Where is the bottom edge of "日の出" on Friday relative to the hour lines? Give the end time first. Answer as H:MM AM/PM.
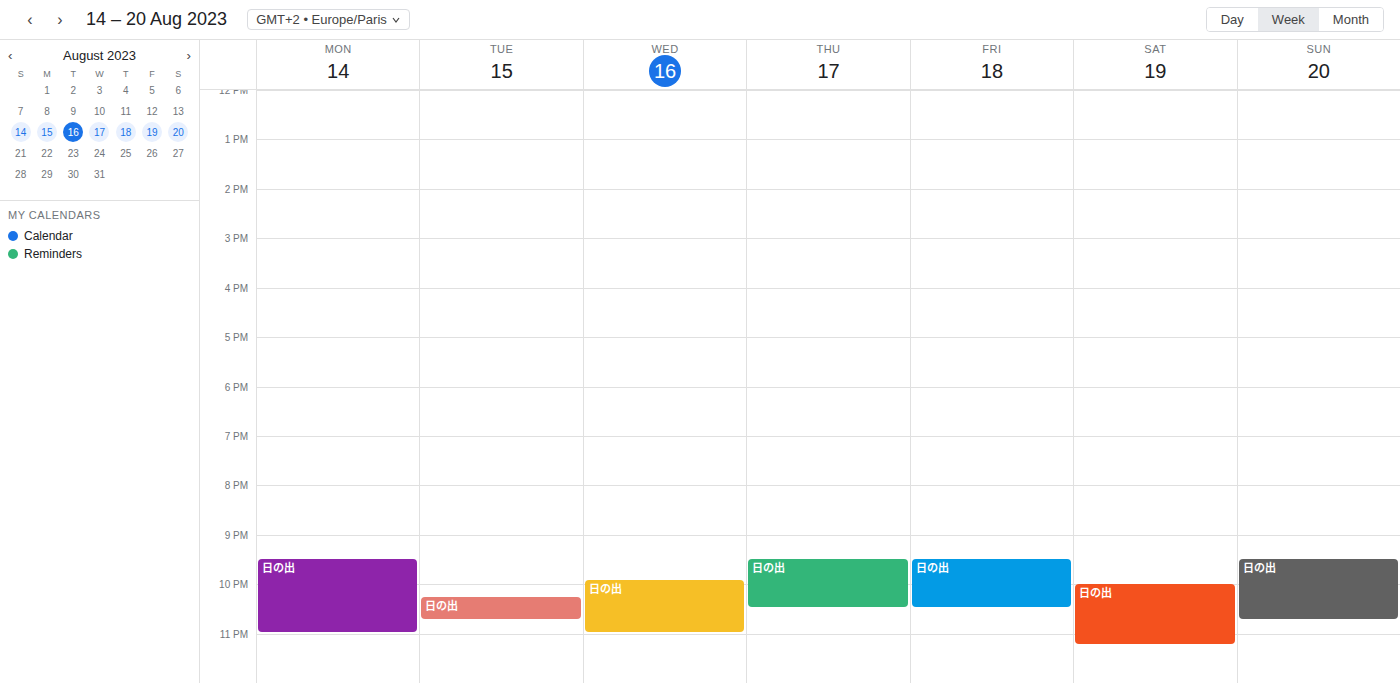
10:30 PM -- halfway between the 10 PM and 11 PM lines.